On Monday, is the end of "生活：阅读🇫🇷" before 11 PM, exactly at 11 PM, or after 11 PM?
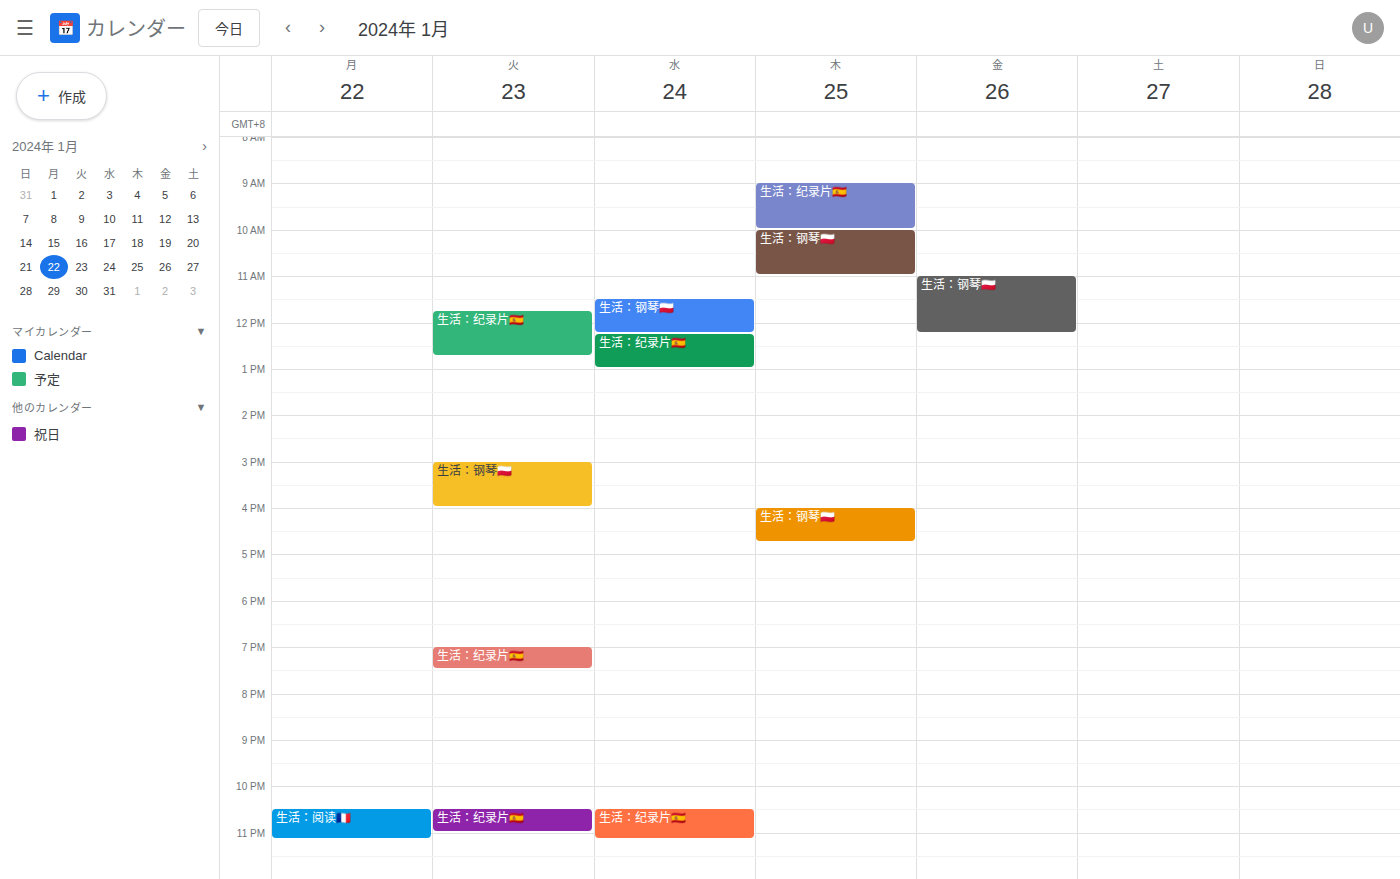
11:10 PM -- after 11 PM, 10 minutes below the 11 PM line.